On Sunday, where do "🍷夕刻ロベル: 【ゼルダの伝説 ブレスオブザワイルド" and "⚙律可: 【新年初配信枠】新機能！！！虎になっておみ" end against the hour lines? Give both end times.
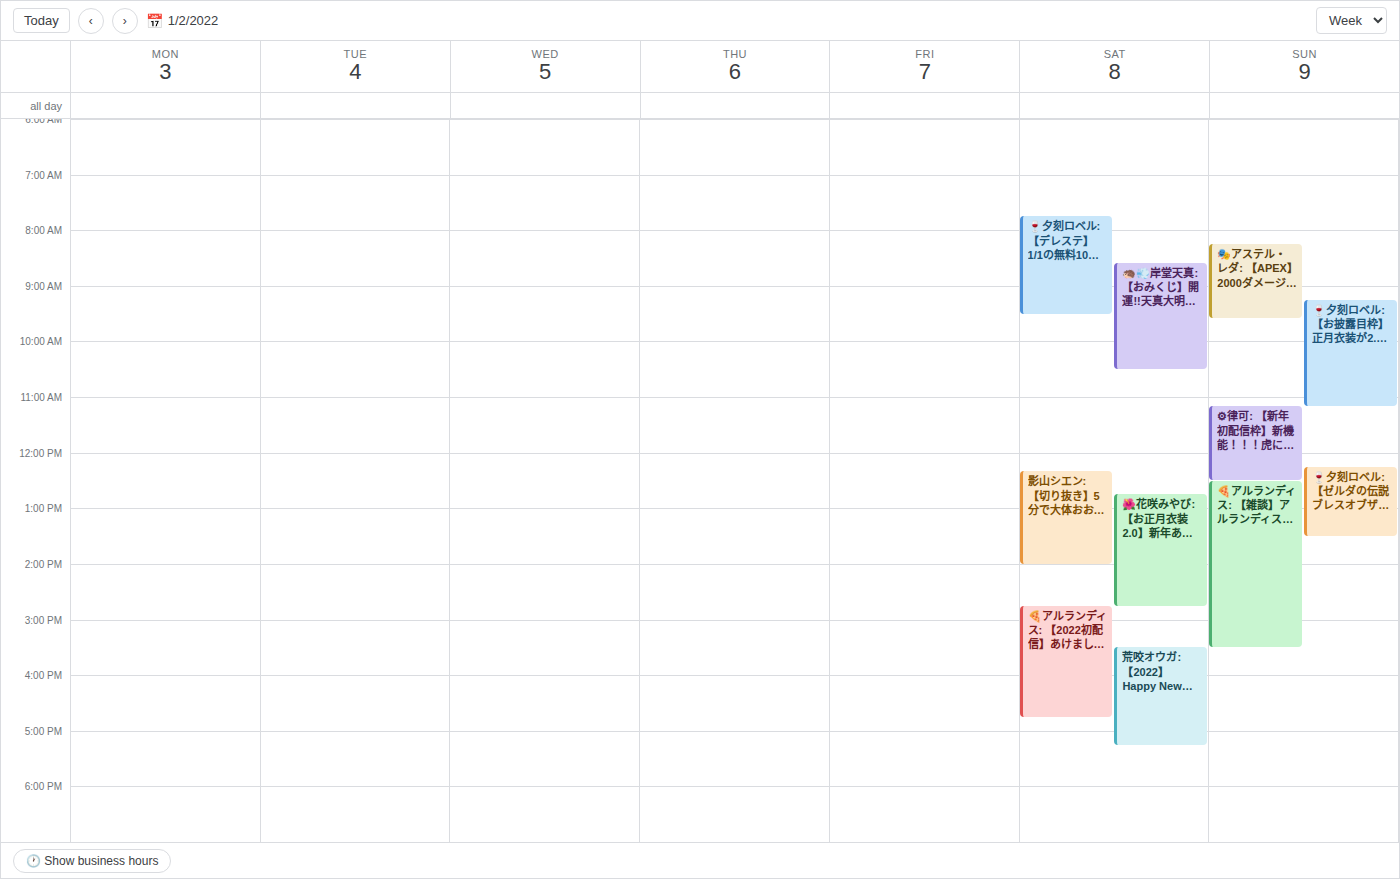
"🍷夕刻ロベル: 【ゼルダの伝説 ブレスオブザワイルド": 1:30 PM, halfway between the 1 PM and 2 PM lines. "⚙律可: 【新年初配信枠】新機能！！！虎になっておみ": 12:30 PM, halfway between the 12 PM and 1 PM lines.